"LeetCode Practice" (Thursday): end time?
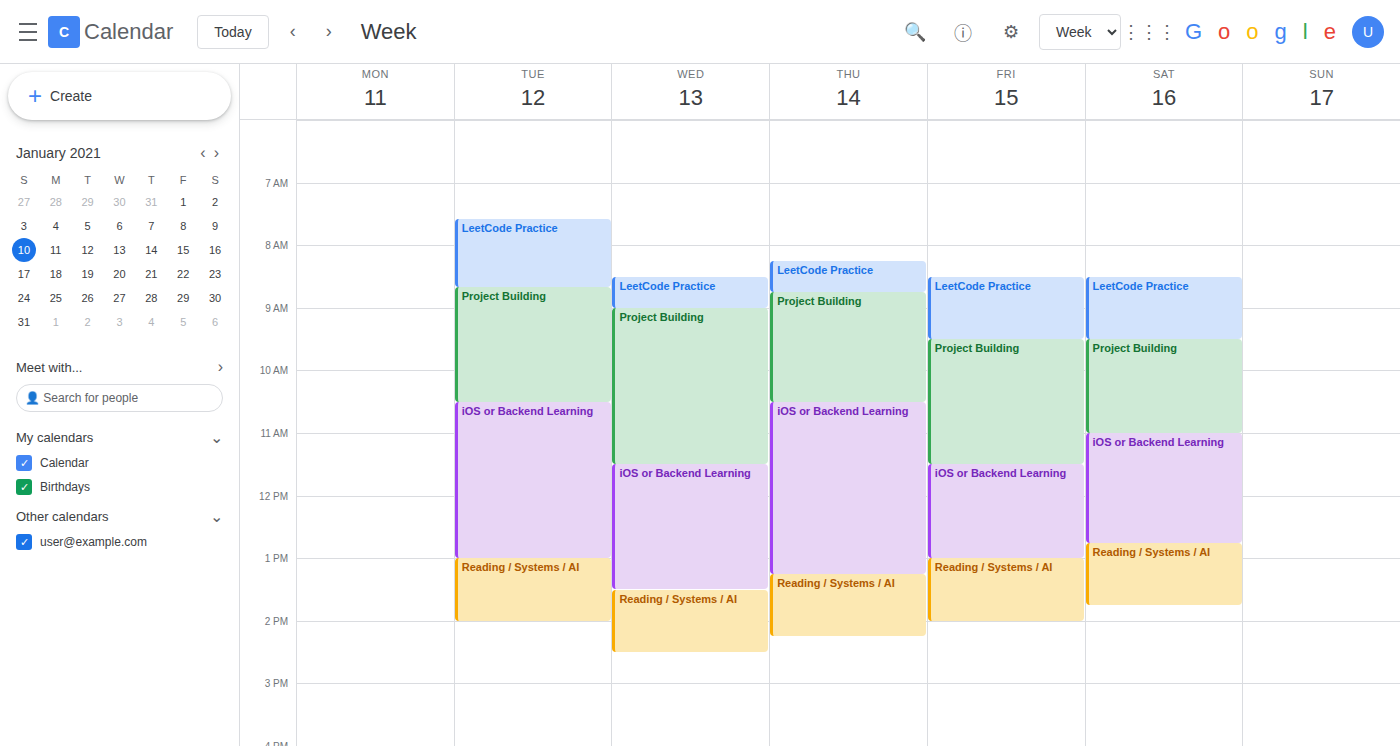
8:45 AM